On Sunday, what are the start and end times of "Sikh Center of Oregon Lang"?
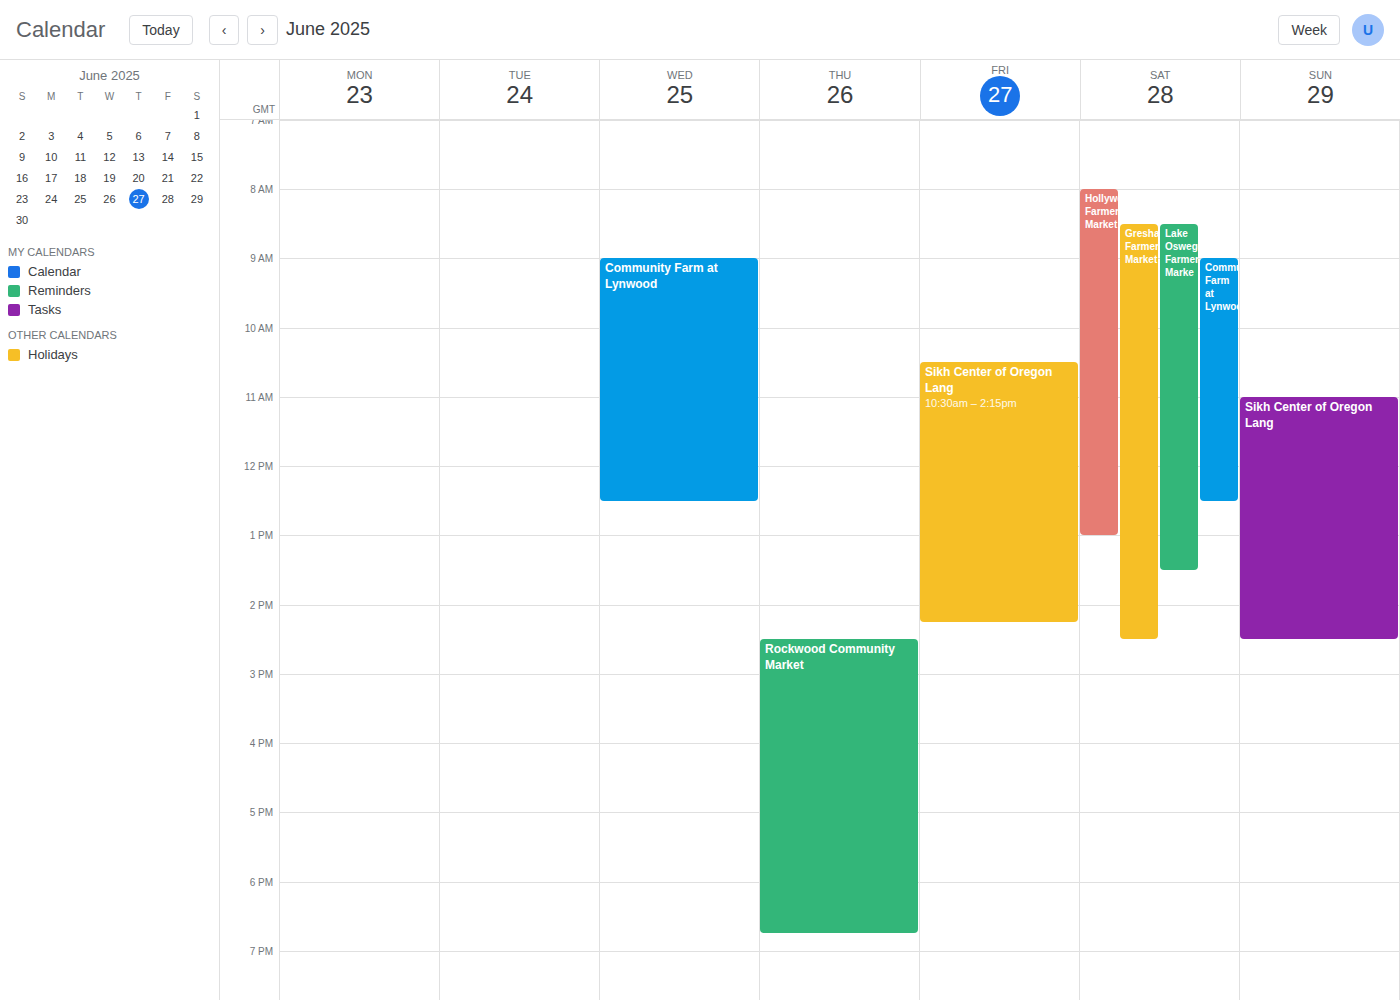
11:00 AM to 2:30 PM